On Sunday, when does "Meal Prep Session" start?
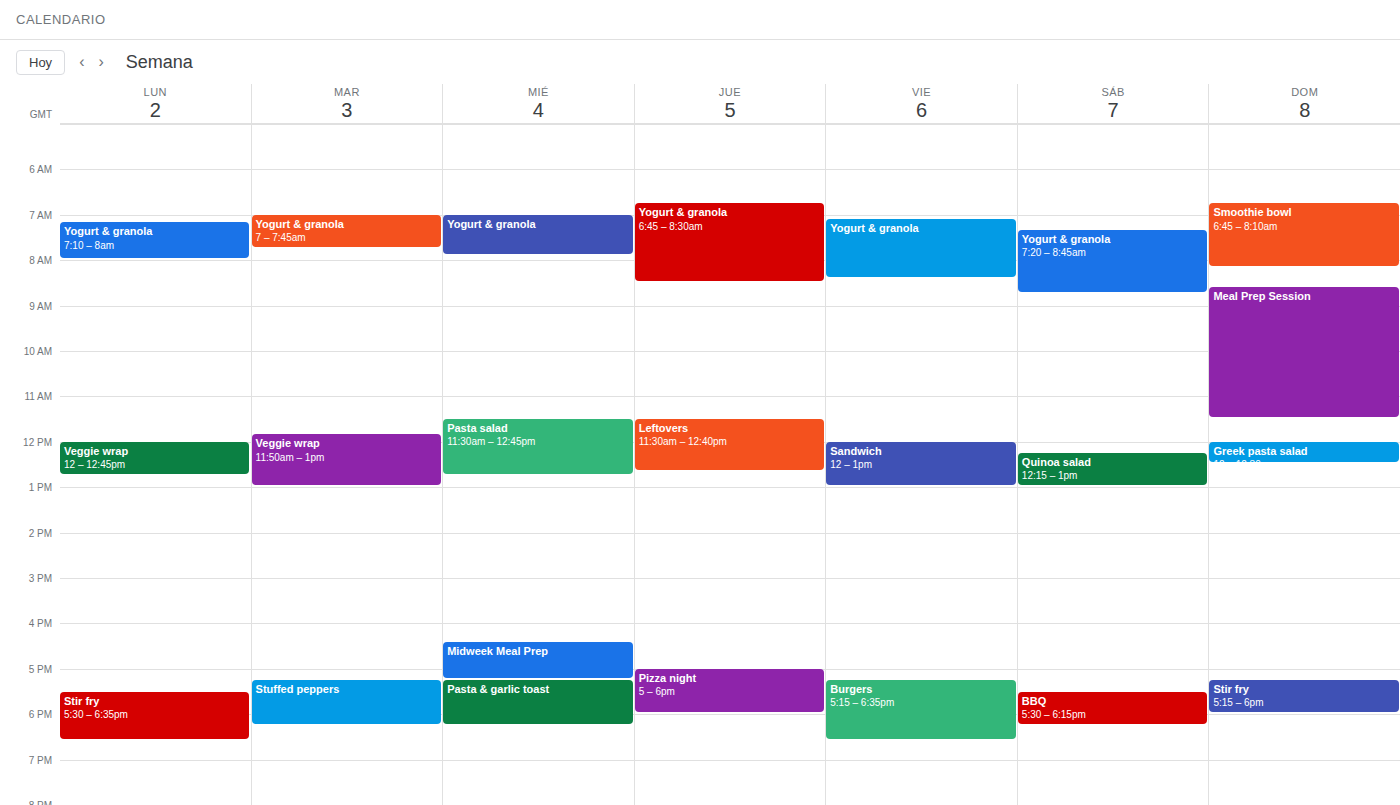
08:35